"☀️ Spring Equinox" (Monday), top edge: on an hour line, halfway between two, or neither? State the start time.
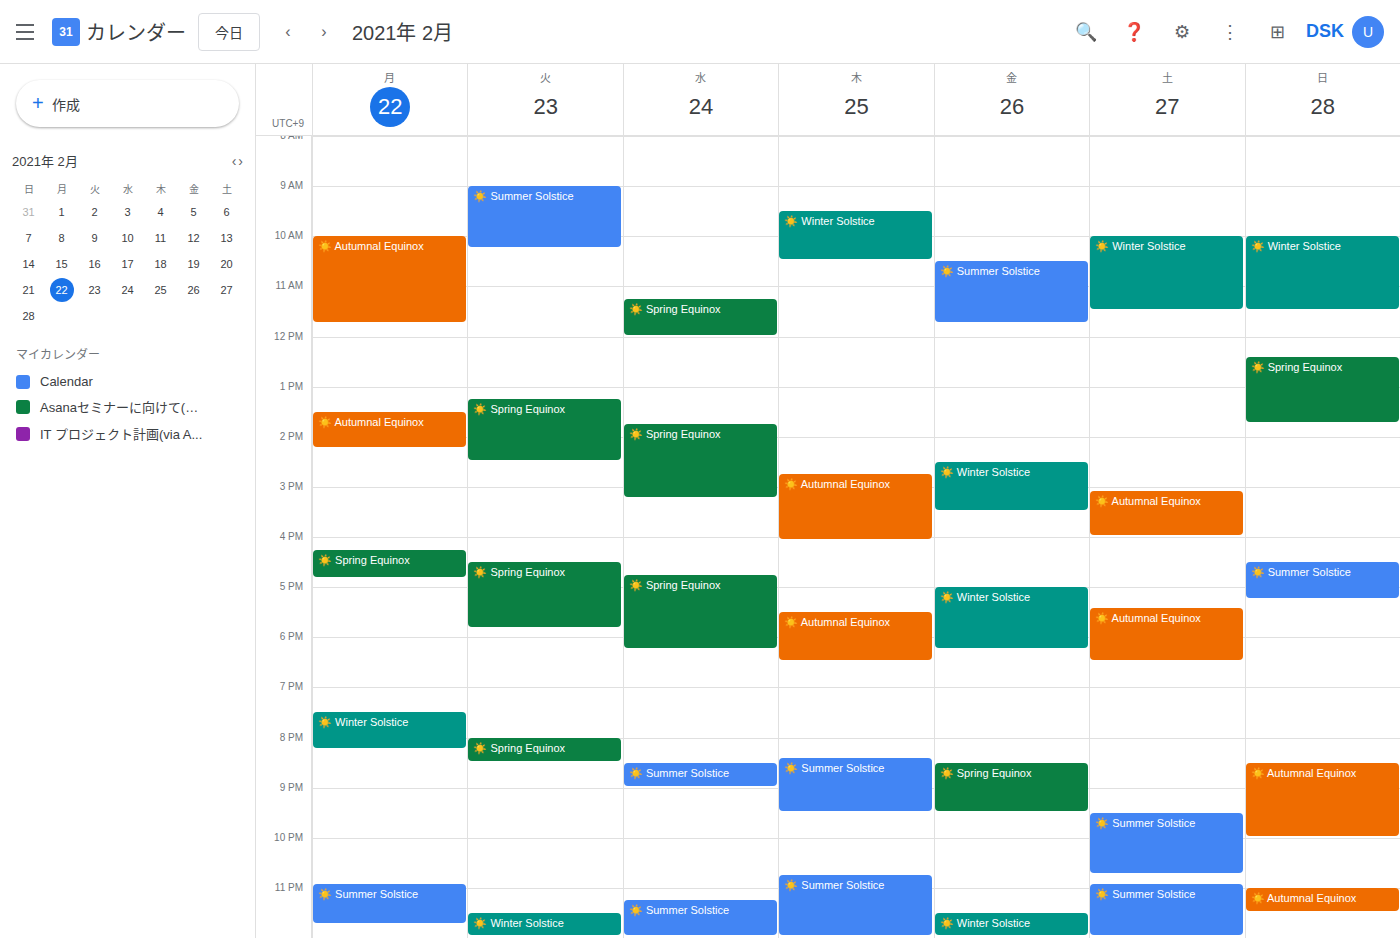
4:15 PM -- neither: a quarter of the way from the 4 PM line to the 5 PM line.